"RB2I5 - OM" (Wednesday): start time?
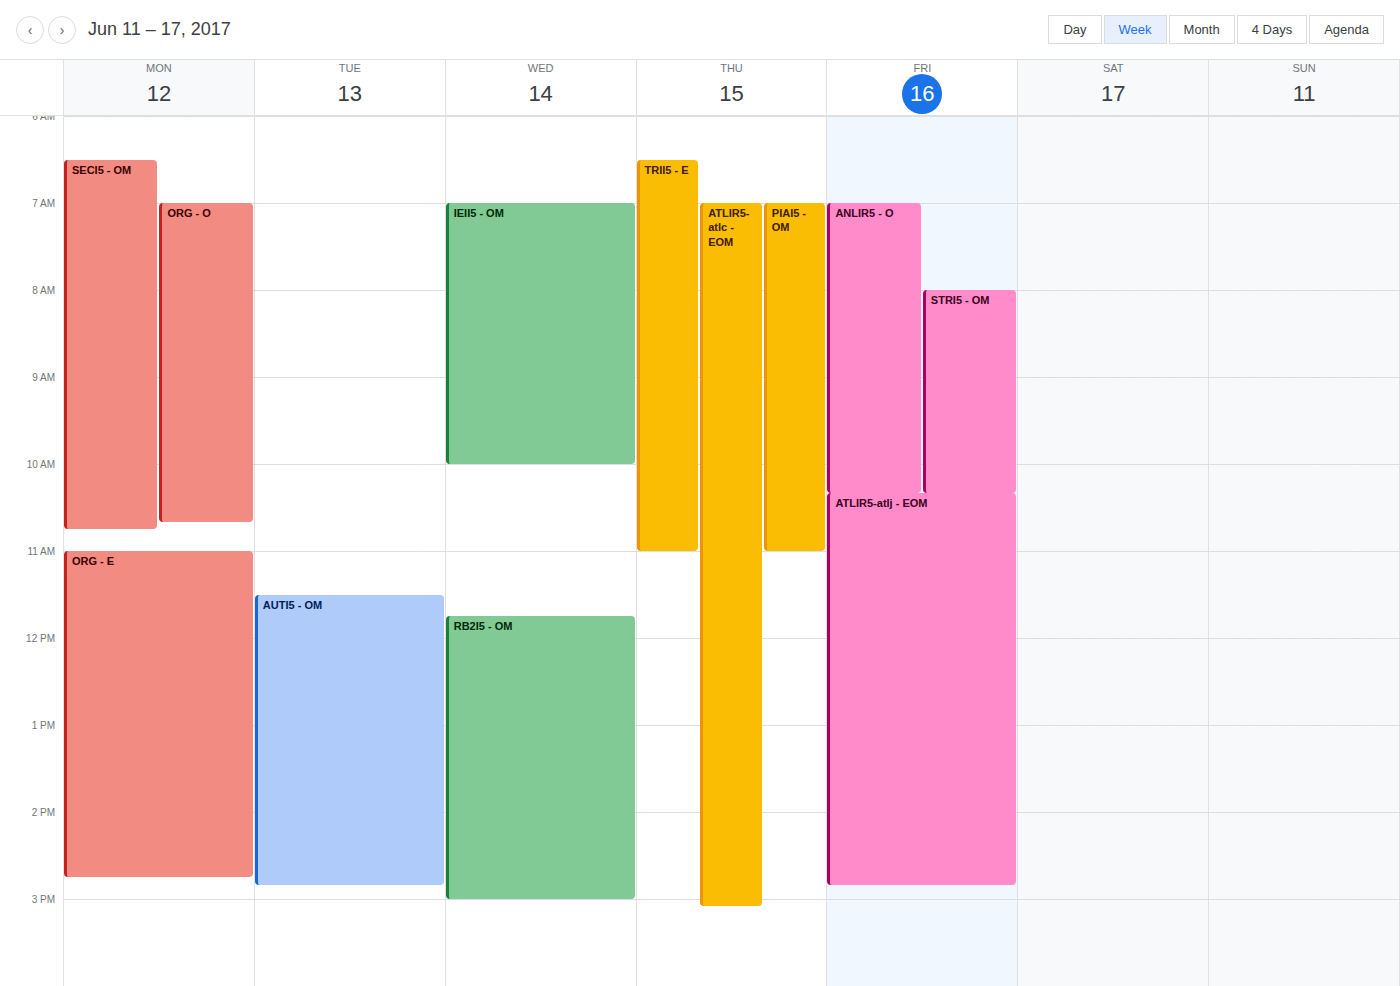
11:45 AM